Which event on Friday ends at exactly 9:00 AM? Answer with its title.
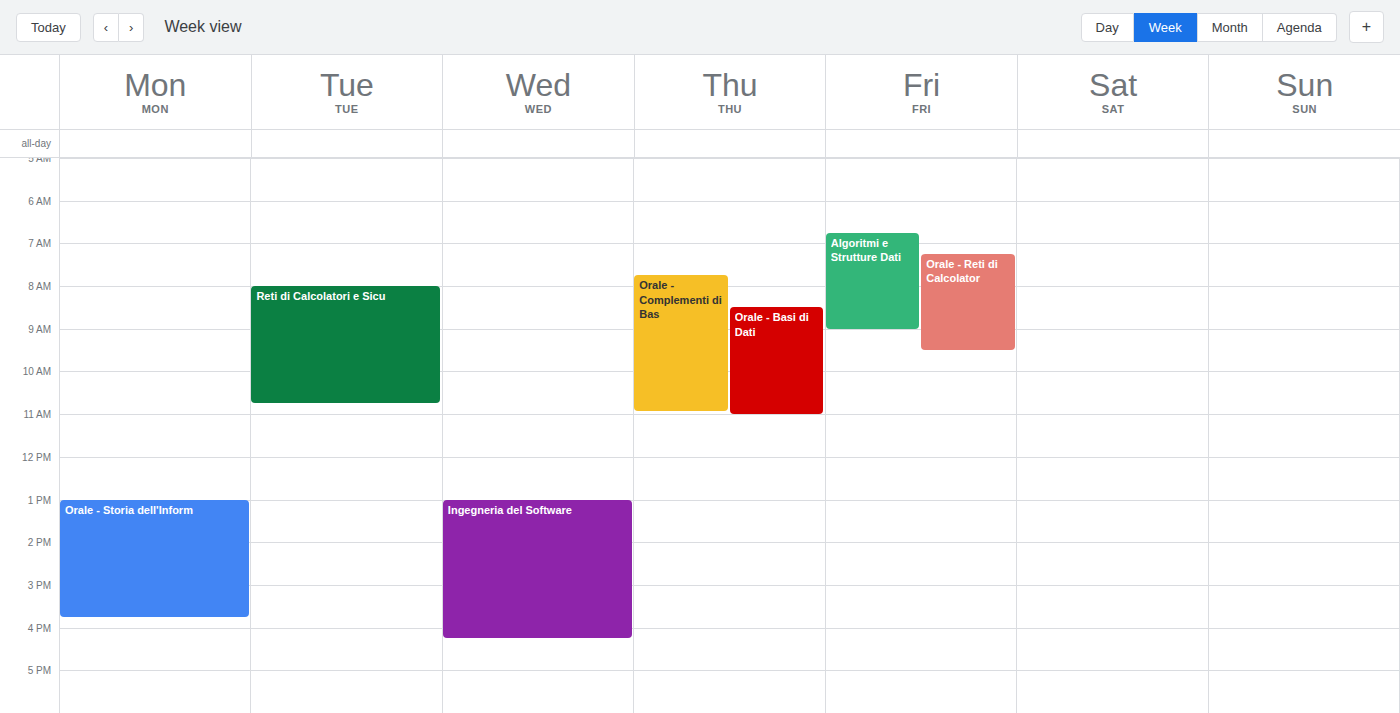
"Algoritmi e Strutture Dati"